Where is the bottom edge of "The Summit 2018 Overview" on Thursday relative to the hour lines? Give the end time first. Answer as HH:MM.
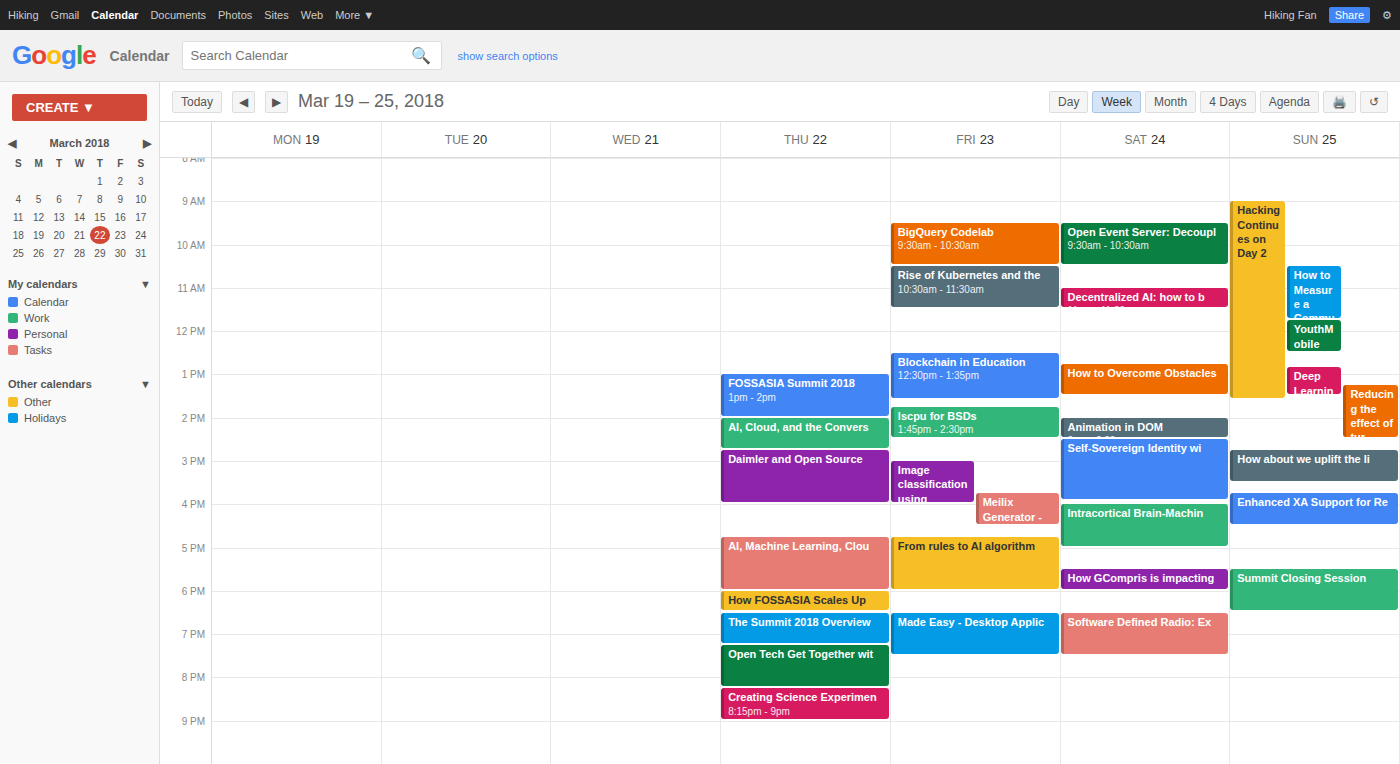
19:15 -- neither: a quarter of the way from the 19:00 line to the 20:00 line.